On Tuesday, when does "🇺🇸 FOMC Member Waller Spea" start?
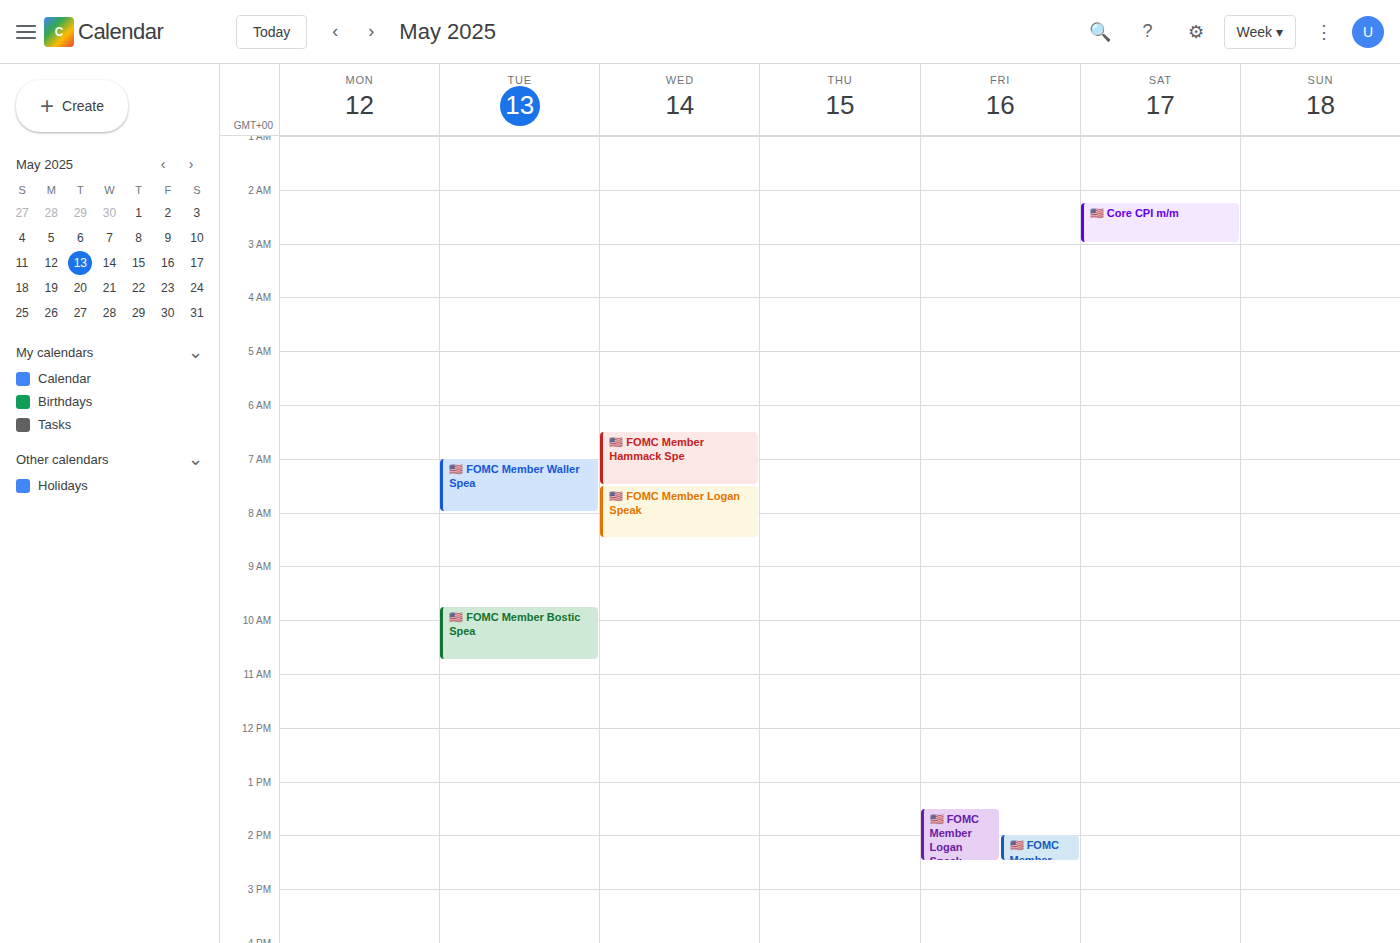
7:00 AM